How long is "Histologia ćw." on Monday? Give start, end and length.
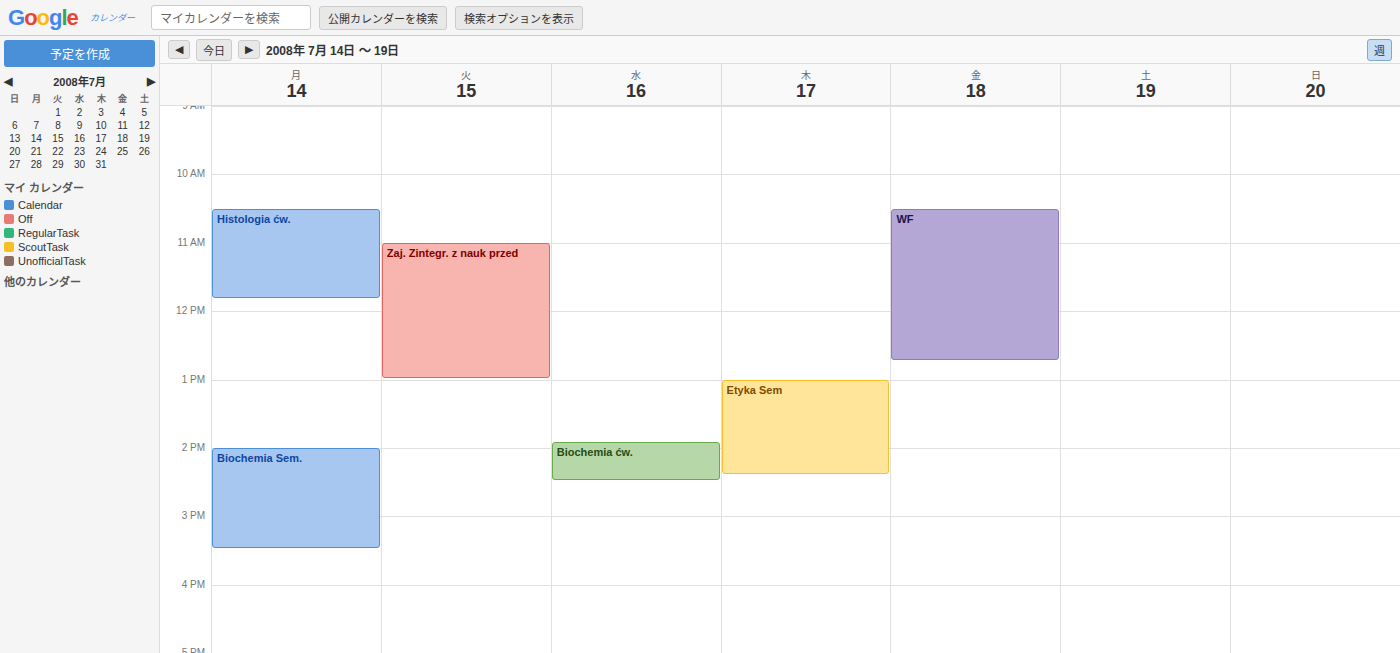
10:30 AM to 11:50 AM, 1 hour 20 minutes